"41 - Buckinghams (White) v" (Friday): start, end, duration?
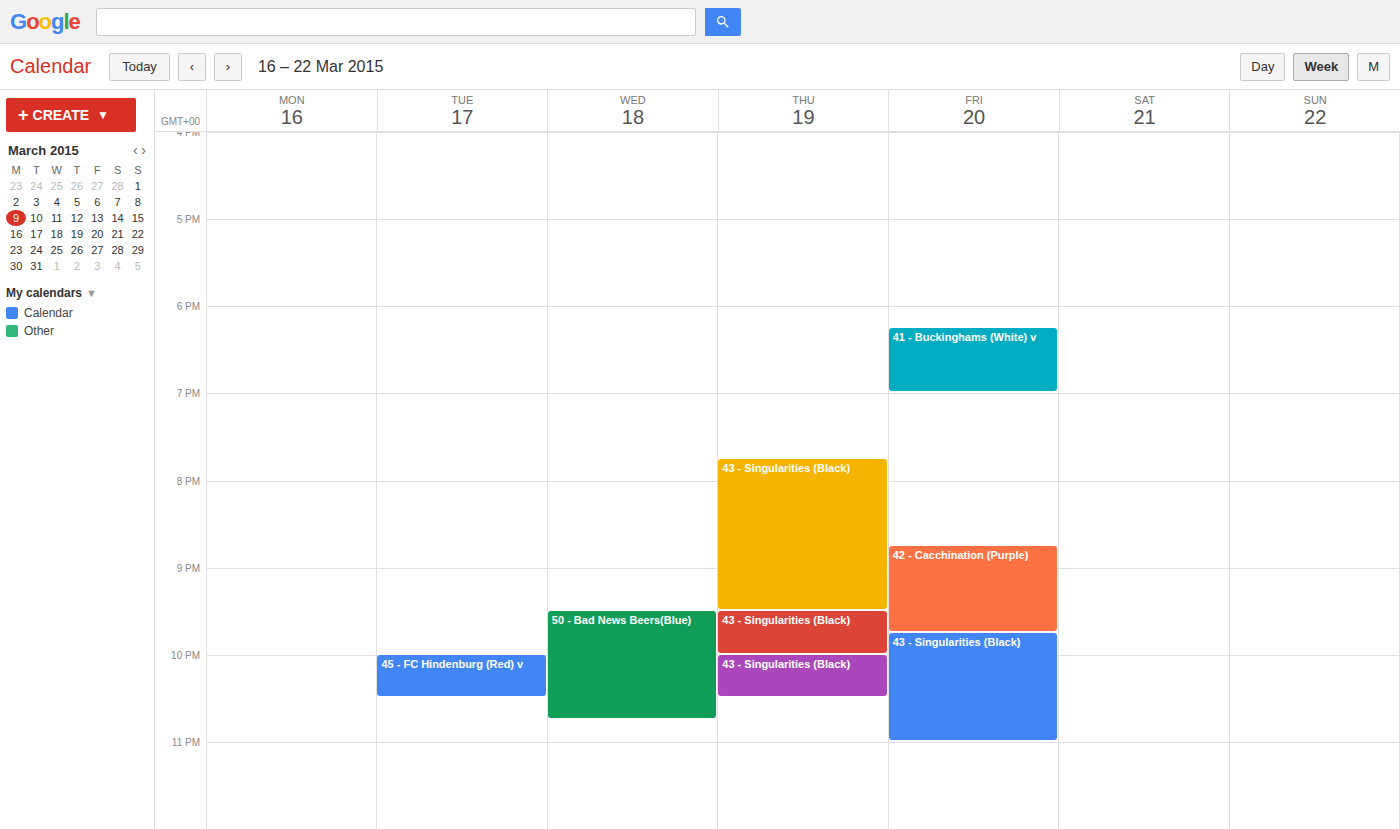
6:15 PM to 7:00 PM, 45 minutes